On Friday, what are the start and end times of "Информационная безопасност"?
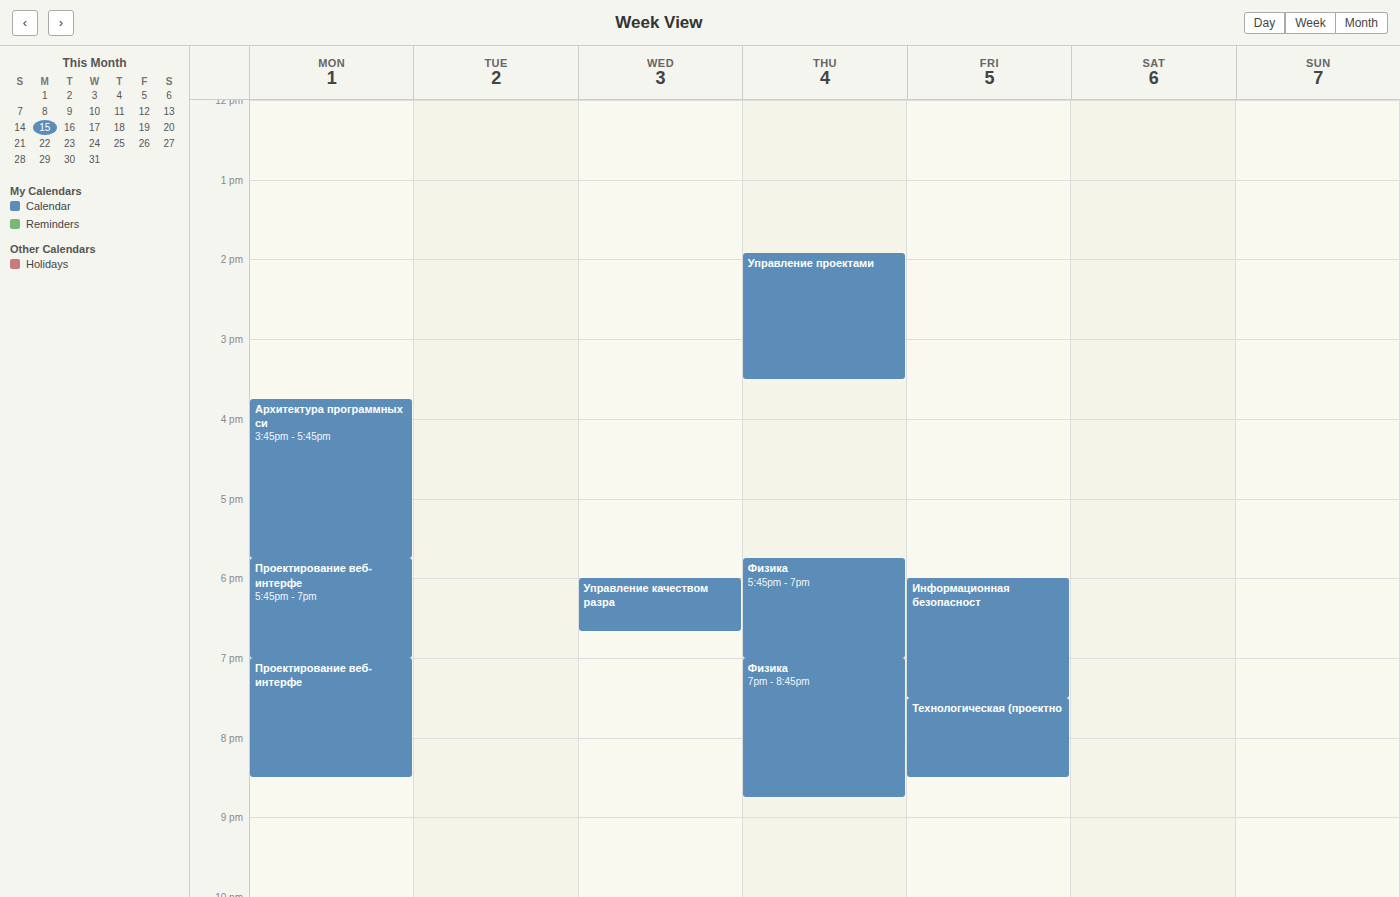
6:00 PM to 7:30 PM